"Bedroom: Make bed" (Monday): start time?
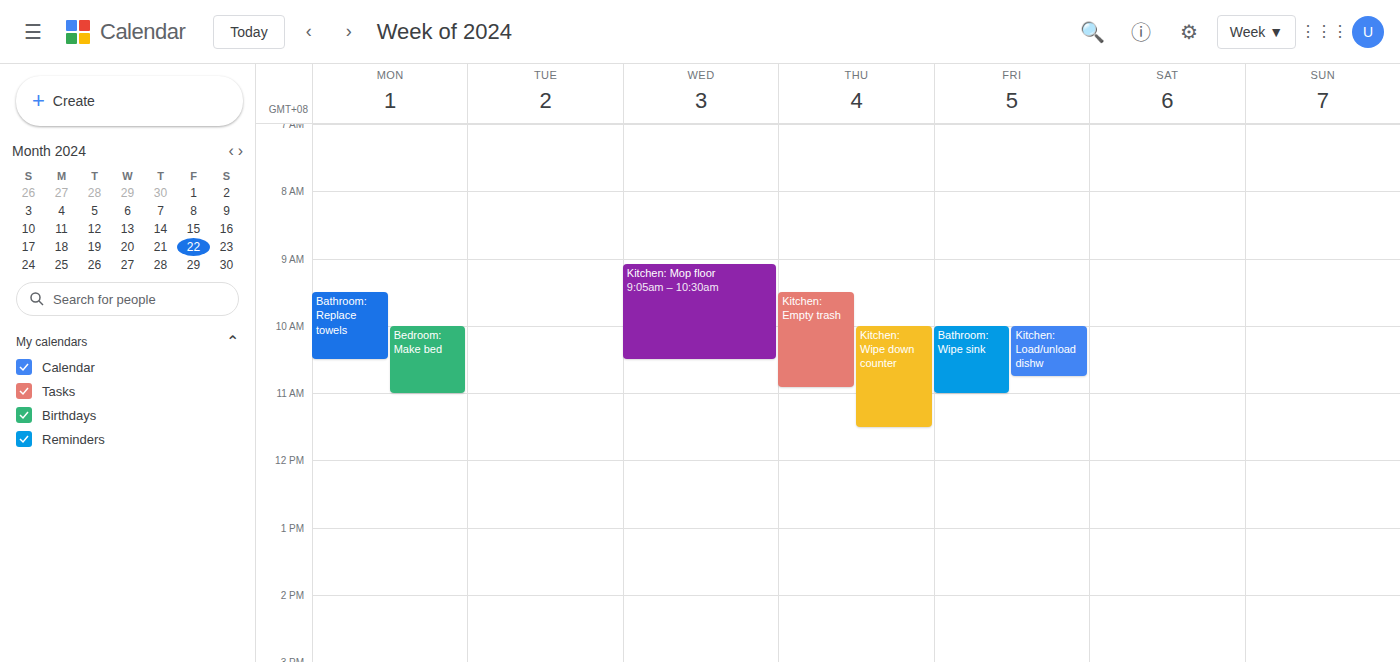
10:00 AM